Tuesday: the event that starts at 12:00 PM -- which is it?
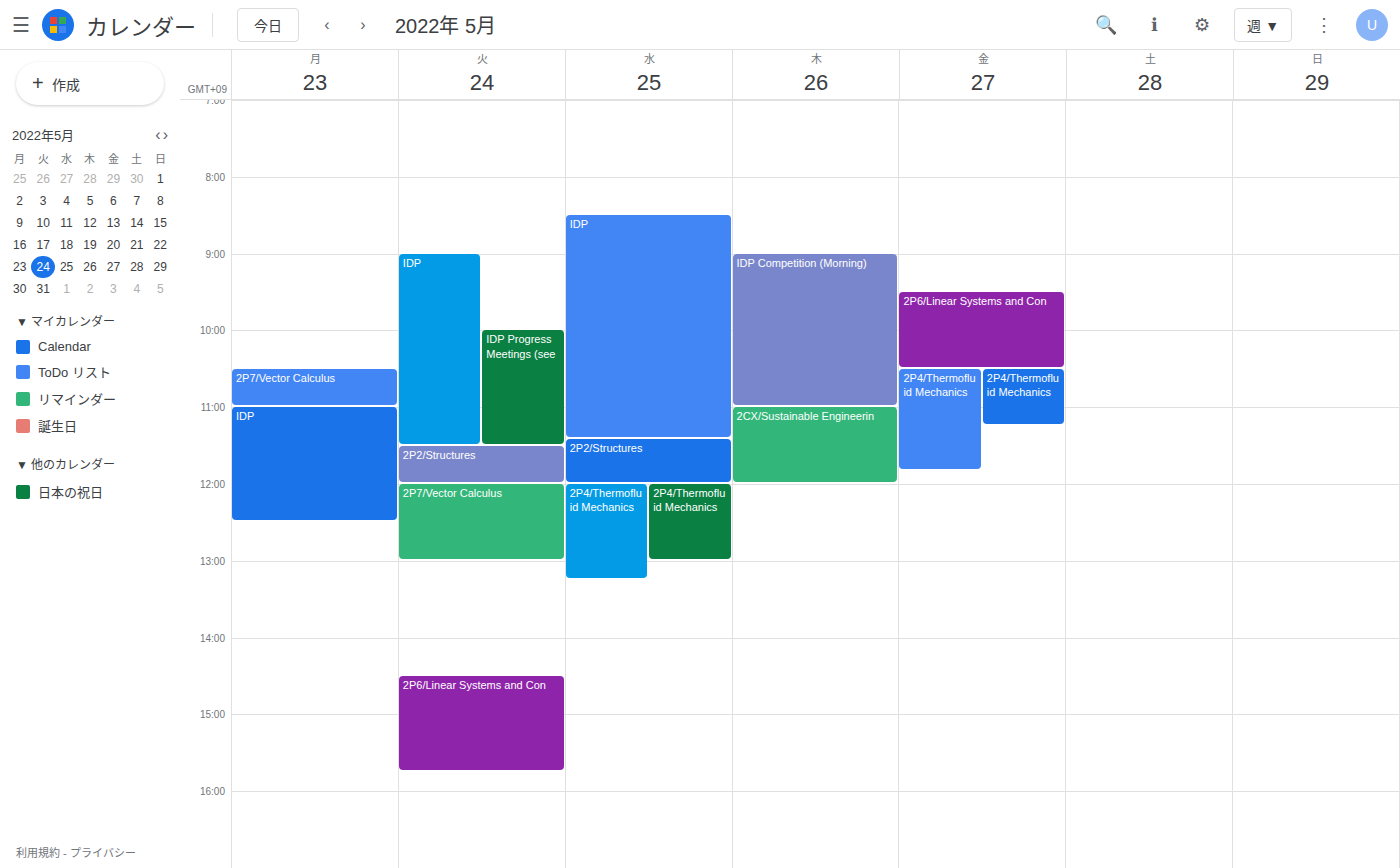
"2P7/Vector Calculus"